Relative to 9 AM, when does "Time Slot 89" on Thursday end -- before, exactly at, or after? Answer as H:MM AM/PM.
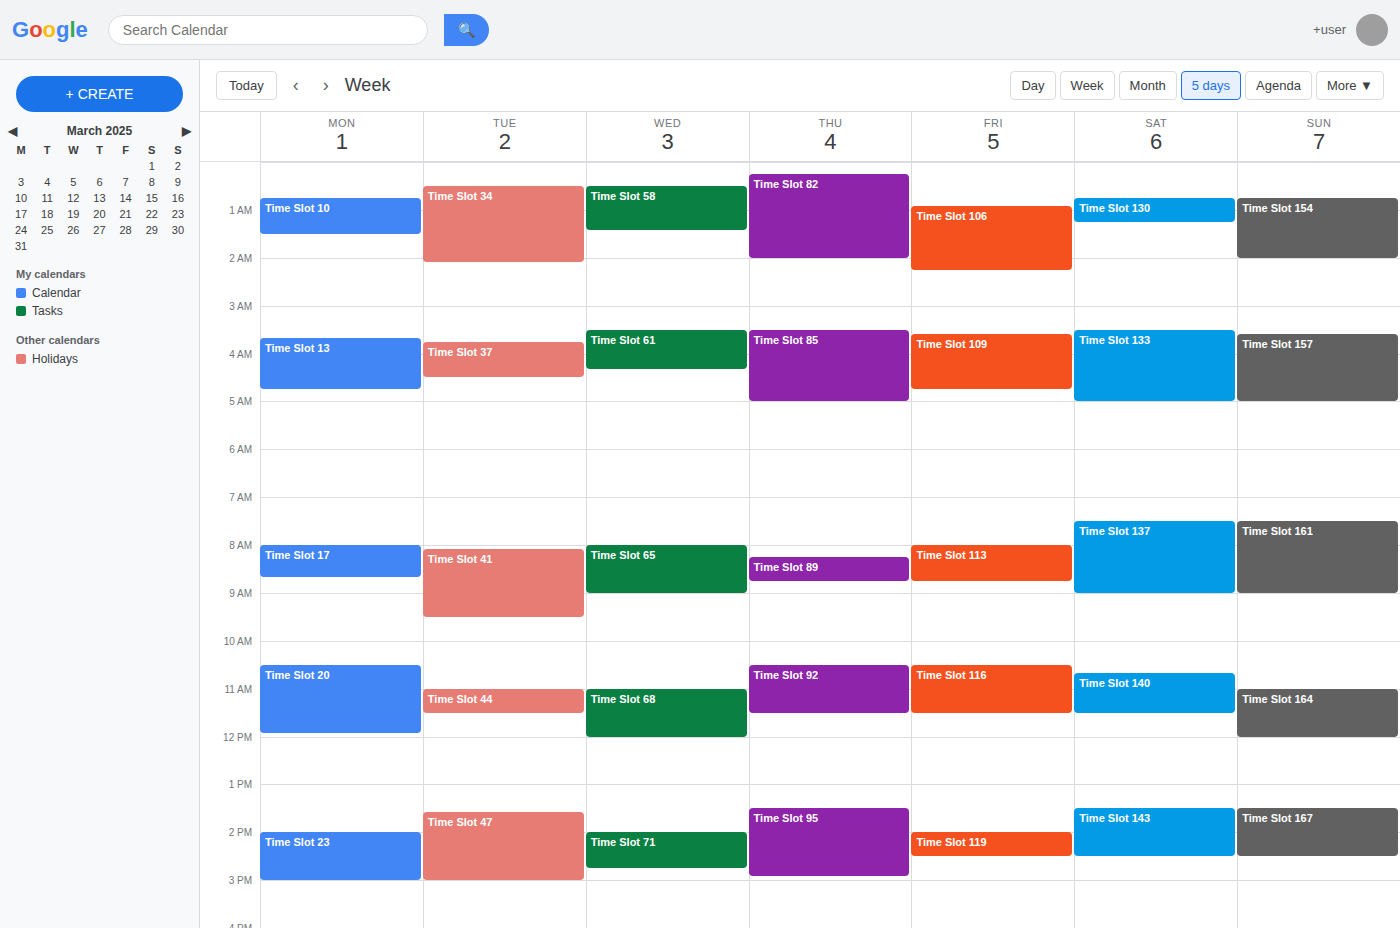
8:45 AM -- before 9 AM, 15 minutes above the 9 AM line.